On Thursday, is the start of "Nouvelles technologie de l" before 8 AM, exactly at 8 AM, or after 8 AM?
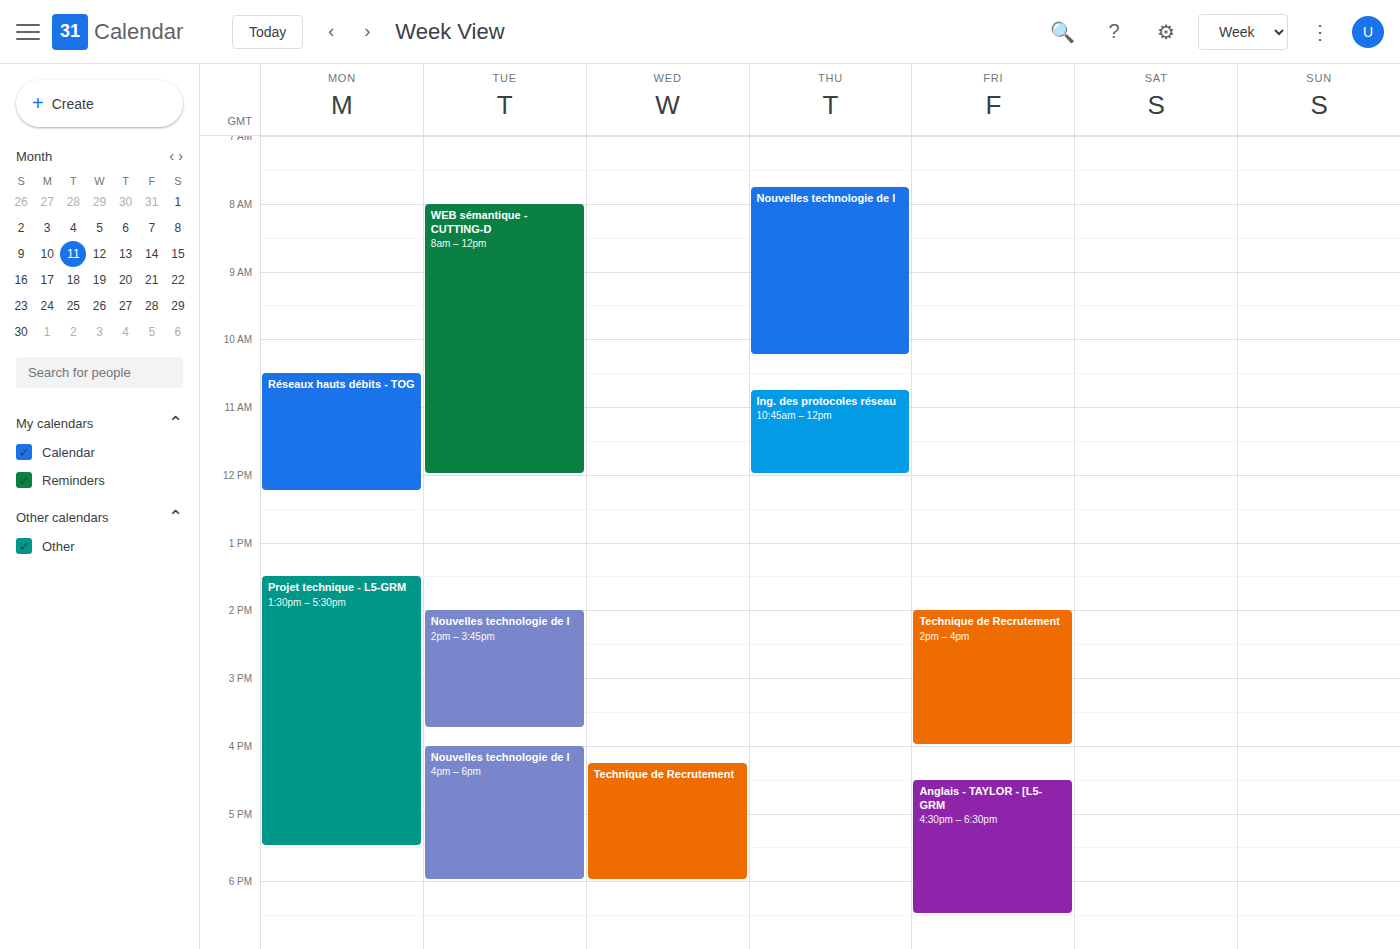
7:45 AM -- before 8 AM, 15 minutes above the 8 AM line.